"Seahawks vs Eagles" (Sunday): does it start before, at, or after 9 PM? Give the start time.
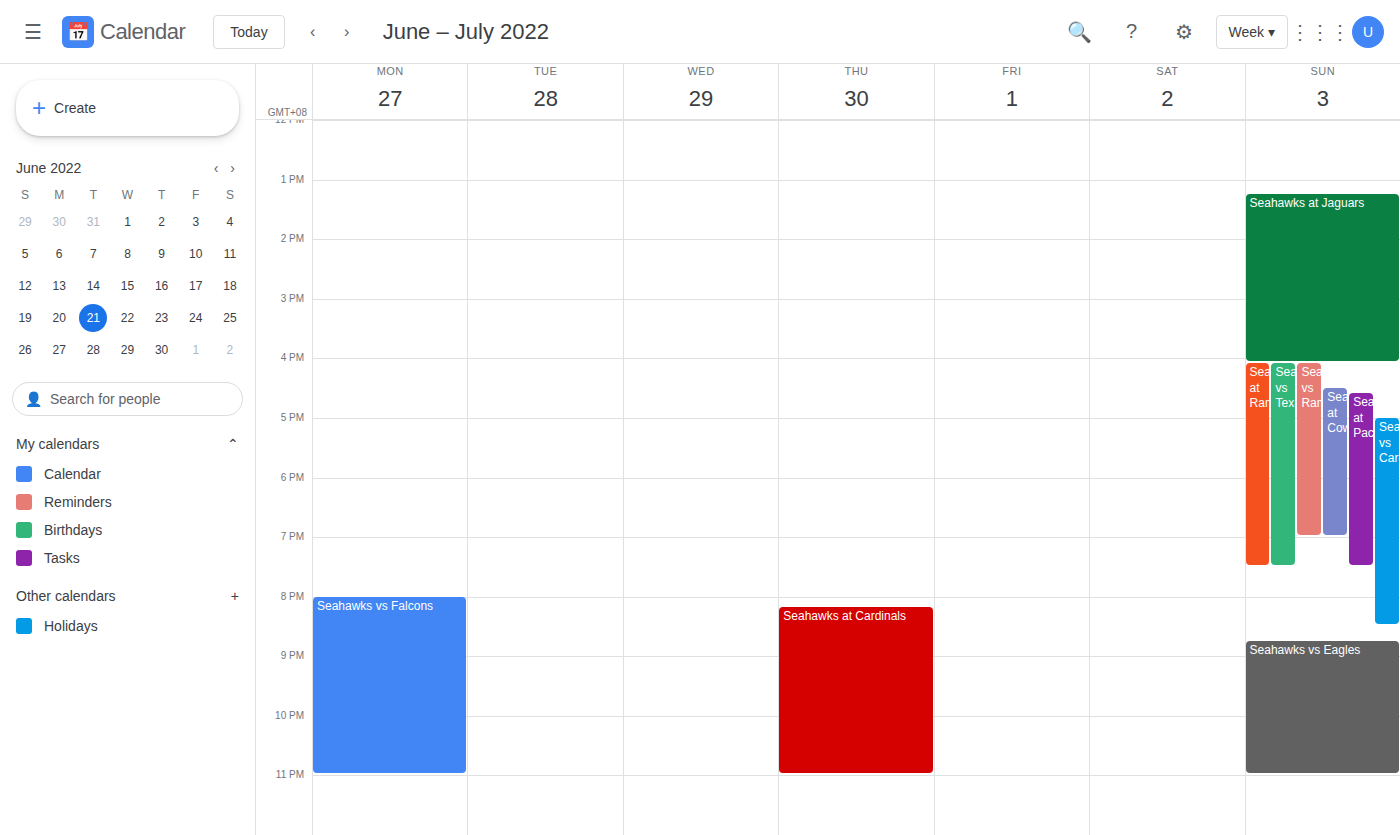
8:45 PM -- before 9 PM, 15 minutes above the 9 PM line.